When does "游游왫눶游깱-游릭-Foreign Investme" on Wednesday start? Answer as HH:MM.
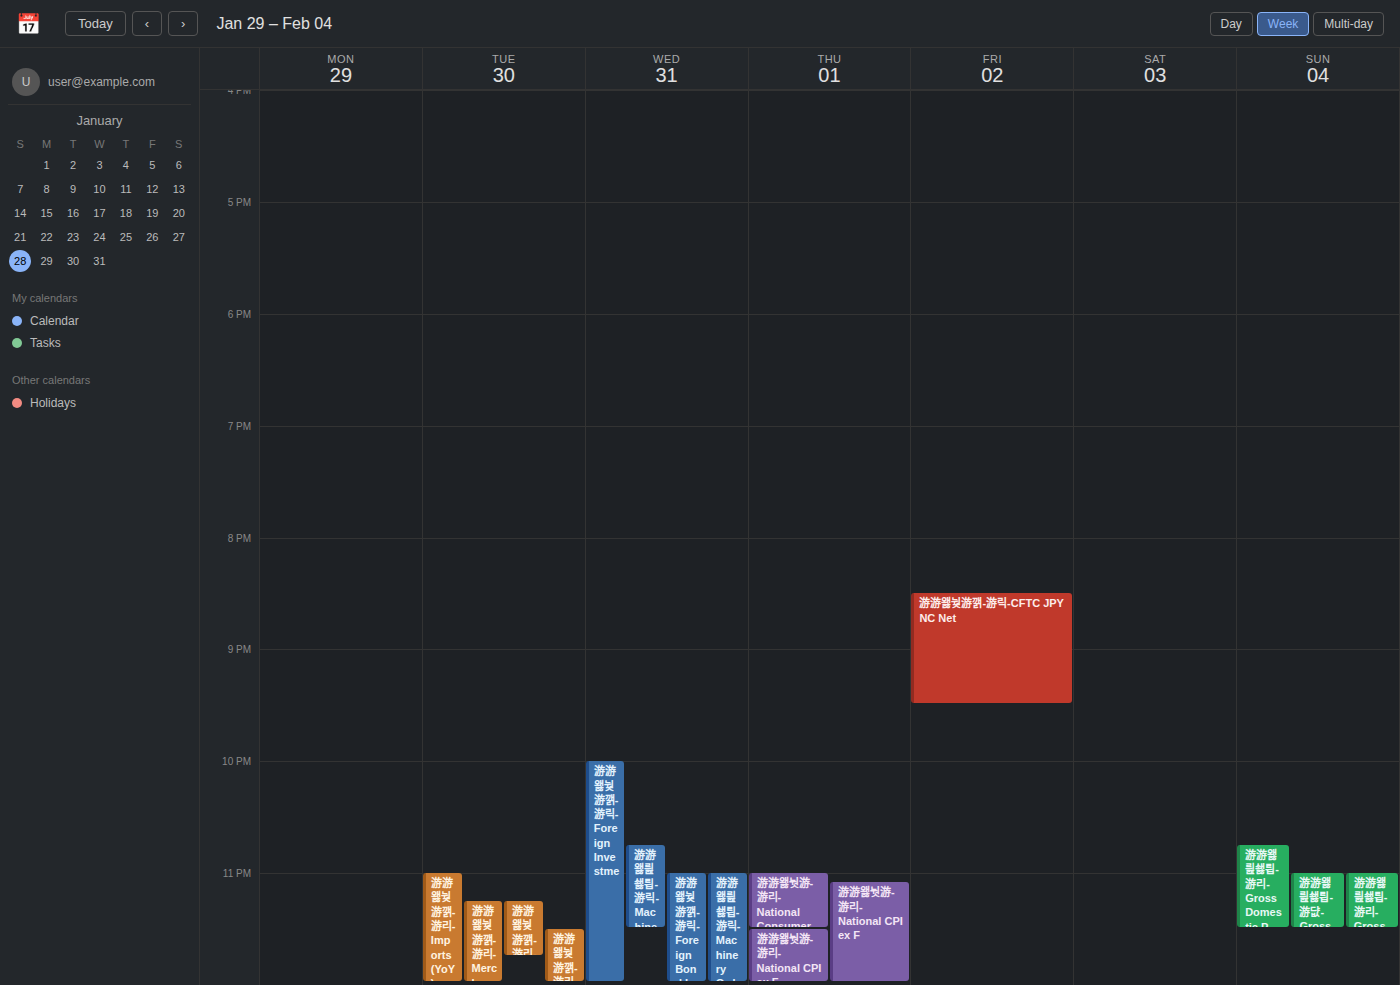
22:00